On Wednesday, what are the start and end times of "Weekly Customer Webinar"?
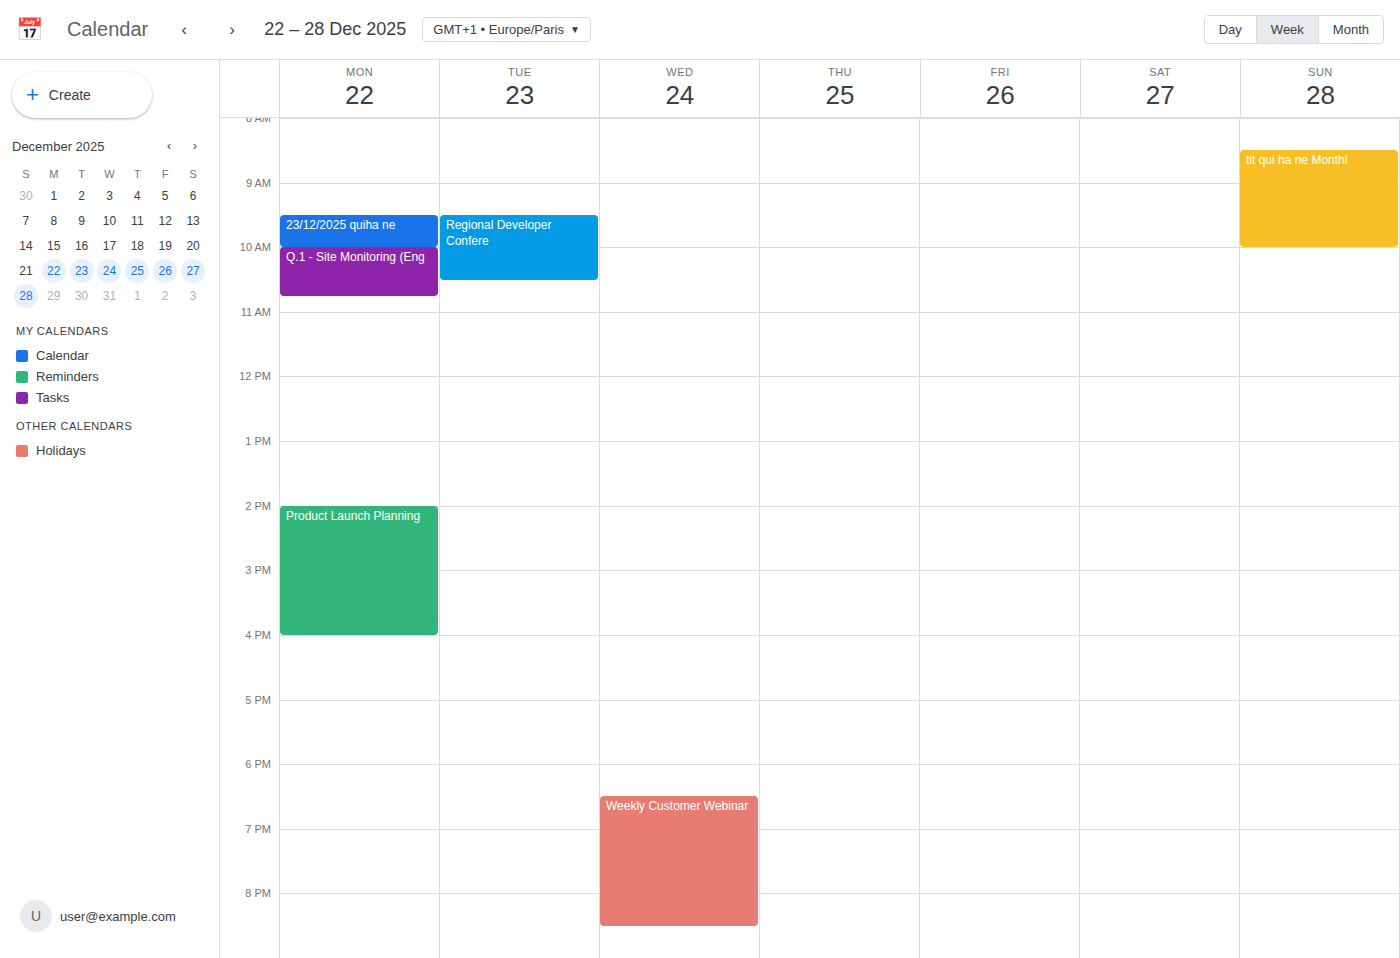
6:30 PM to 8:30 PM